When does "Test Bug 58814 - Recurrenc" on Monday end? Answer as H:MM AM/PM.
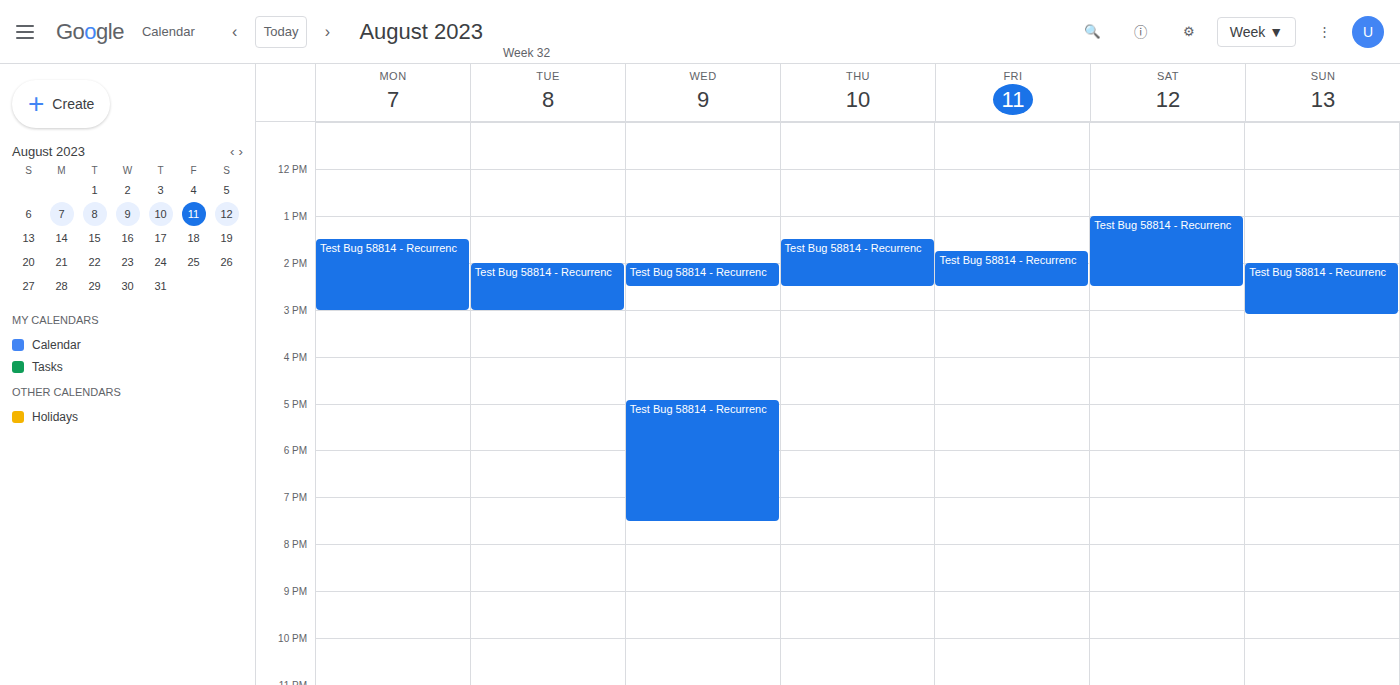
3:00 PM